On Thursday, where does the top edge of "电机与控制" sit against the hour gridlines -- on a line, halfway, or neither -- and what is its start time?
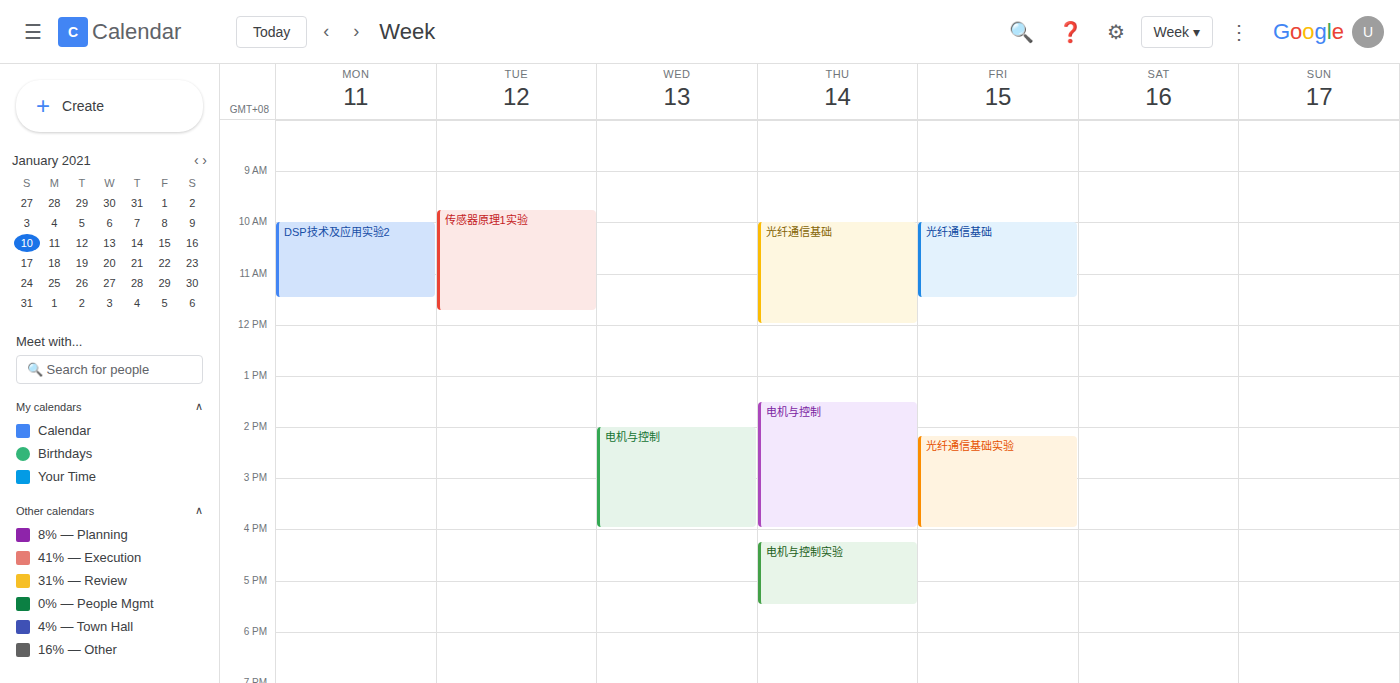
1:30 PM -- halfway between the 1 PM and 2 PM lines.